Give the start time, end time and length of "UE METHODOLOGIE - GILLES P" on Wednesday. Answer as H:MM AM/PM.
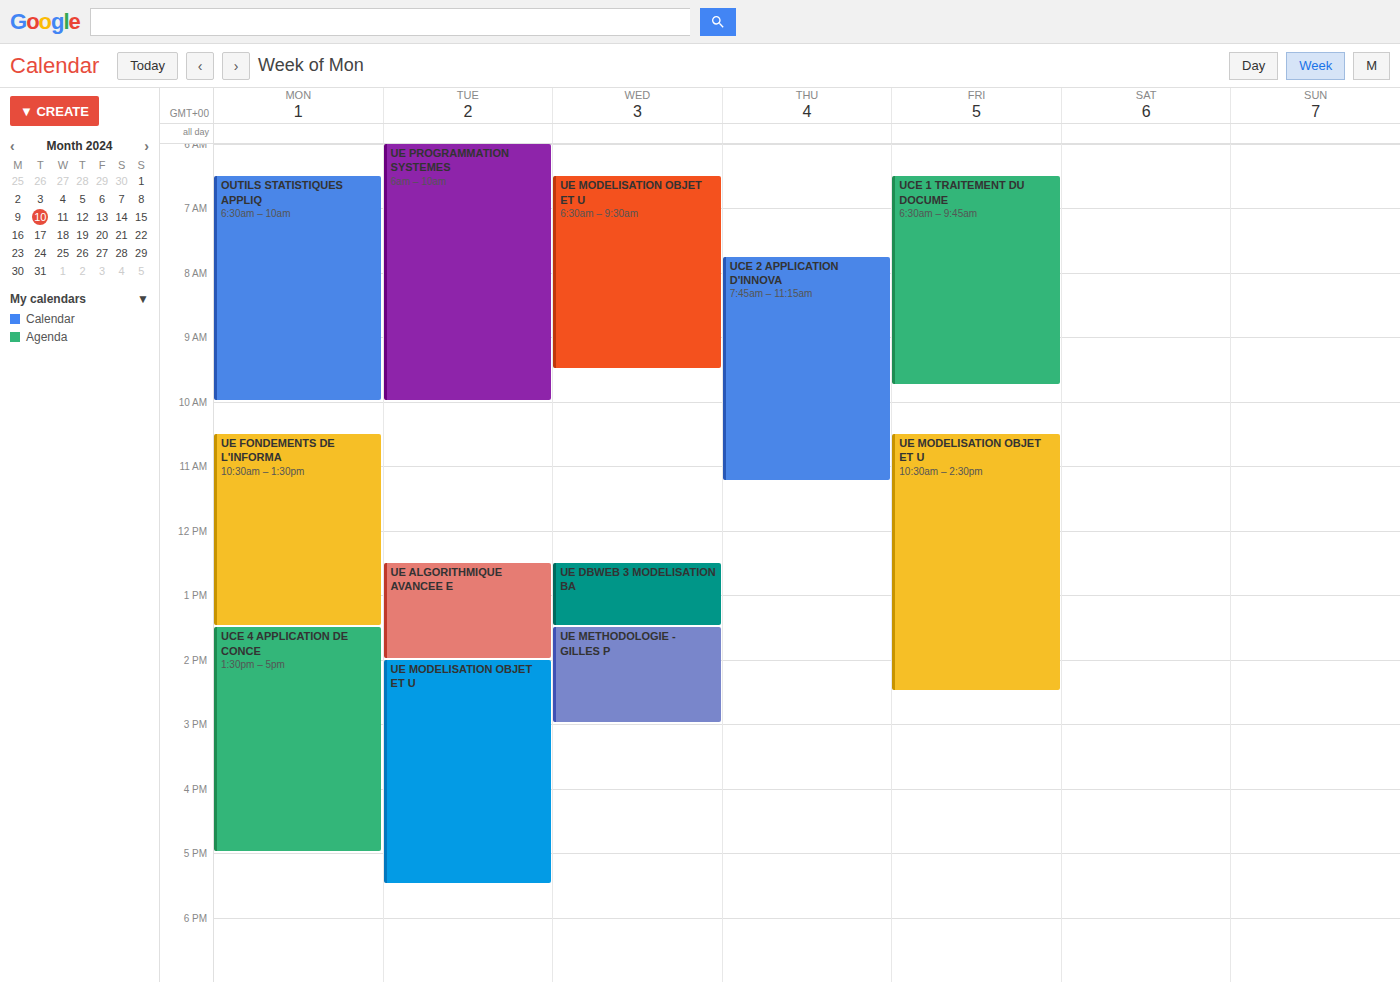
1:30 PM to 3:00 PM, 1 hour 30 minutes